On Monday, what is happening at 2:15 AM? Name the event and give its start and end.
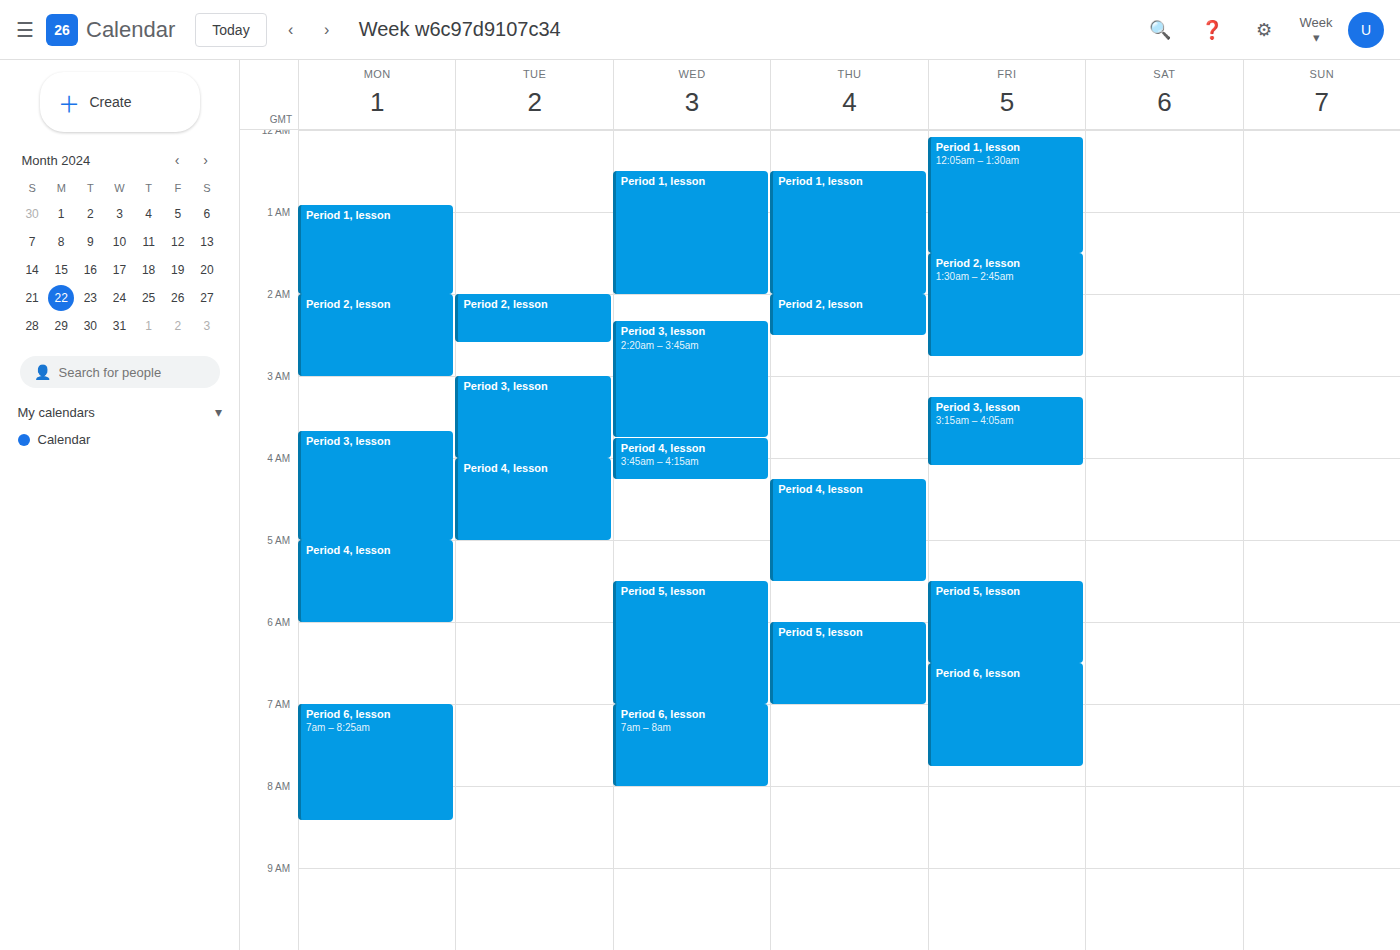
"Period 2, lesson", 2:00 AM to 3:00 AM